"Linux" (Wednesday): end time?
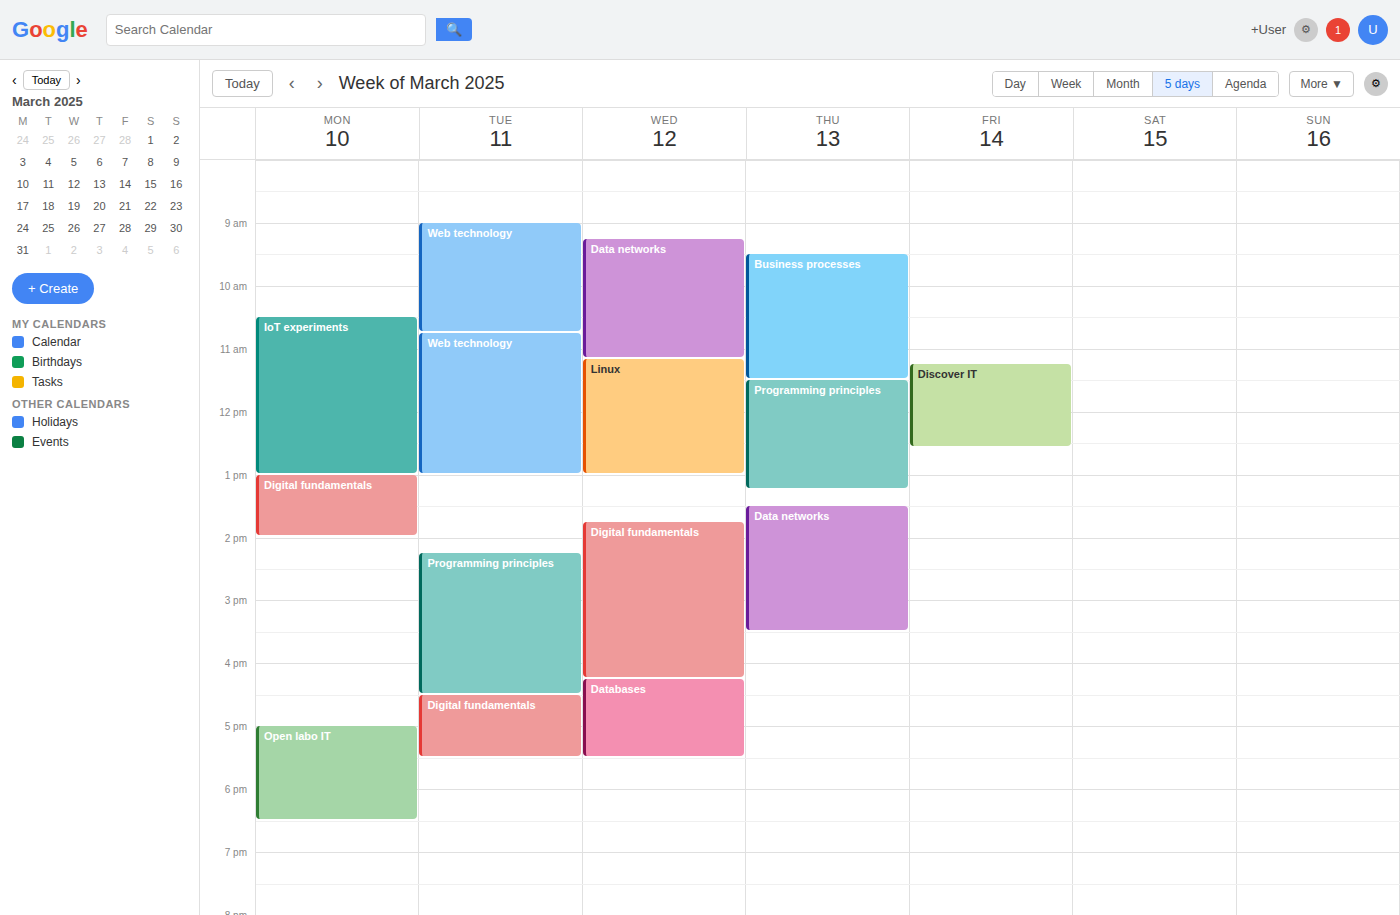
1:00 PM